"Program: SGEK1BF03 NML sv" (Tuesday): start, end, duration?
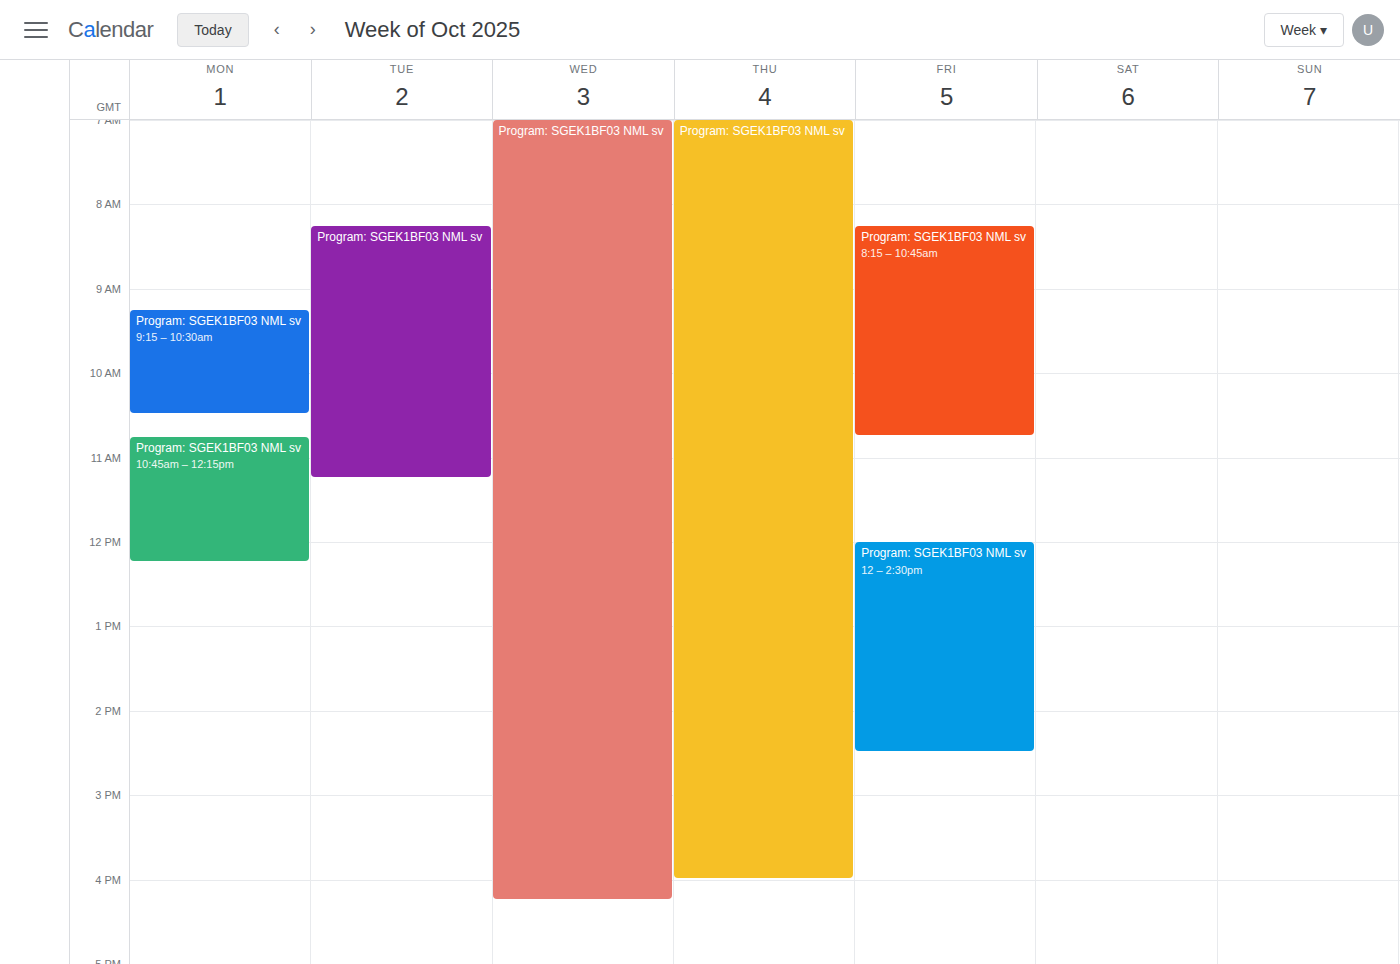
8:15 AM to 11:15 AM, 3 hours